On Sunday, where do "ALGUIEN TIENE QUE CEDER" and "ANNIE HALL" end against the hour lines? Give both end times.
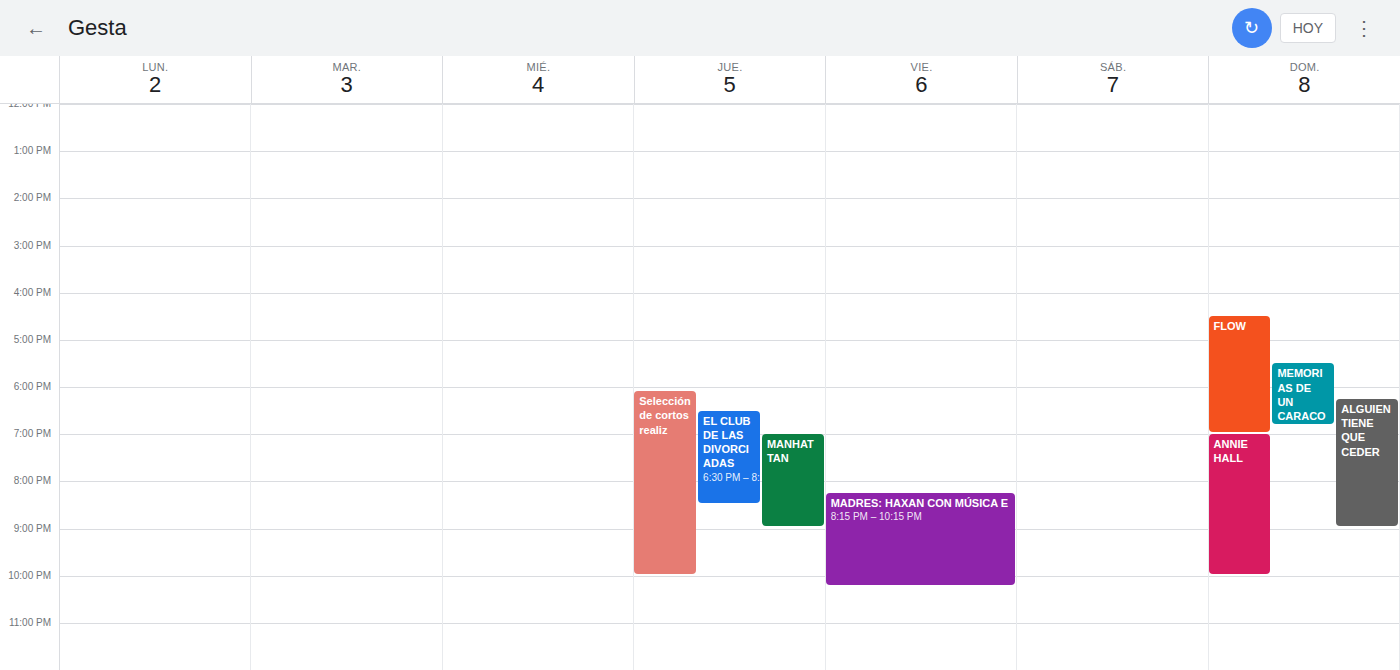
"ALGUIEN TIENE QUE CEDER": 21:00, exactly on the 21:00 line. "ANNIE HALL": 22:00, exactly on the 22:00 line.